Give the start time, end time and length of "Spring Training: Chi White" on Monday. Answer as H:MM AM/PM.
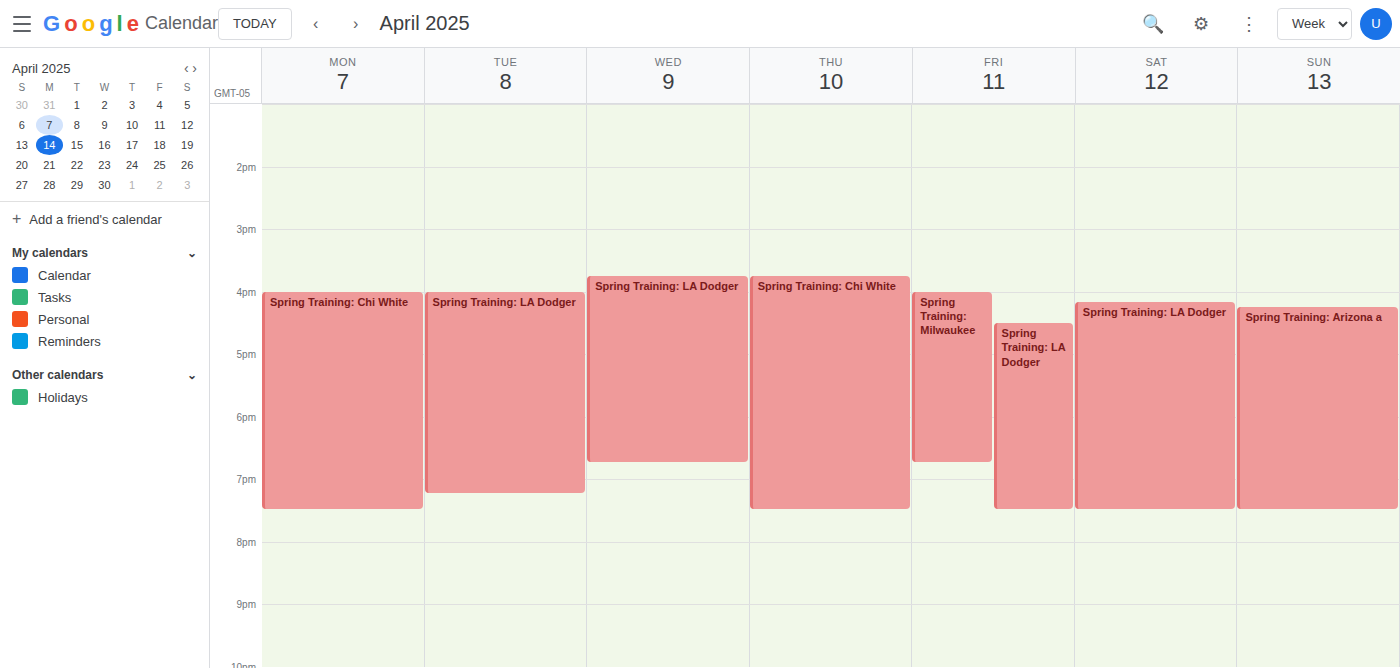
4:00 PM to 7:30 PM, 3 hours 30 minutes